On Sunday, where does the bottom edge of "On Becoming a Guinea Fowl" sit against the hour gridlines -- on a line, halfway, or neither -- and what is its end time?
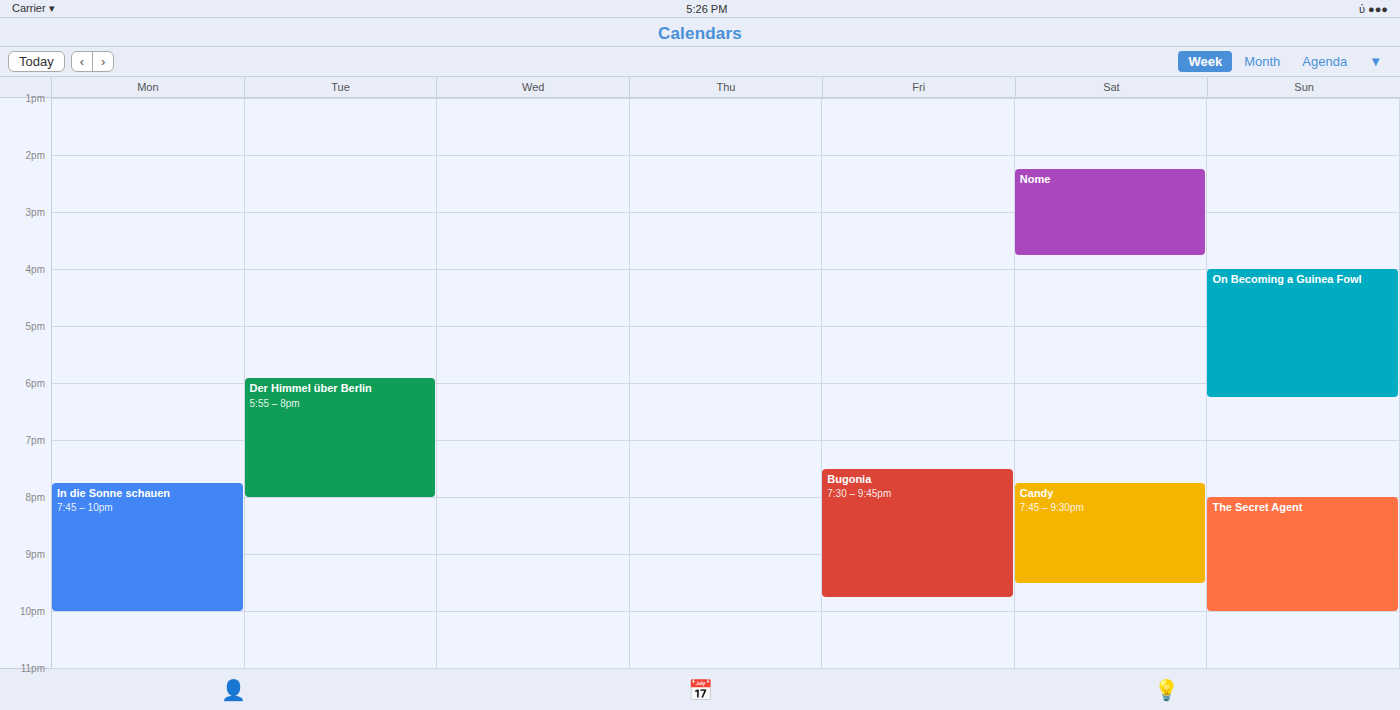
6:15 PM -- neither: a quarter of the way from the 6 PM line to the 7 PM line.